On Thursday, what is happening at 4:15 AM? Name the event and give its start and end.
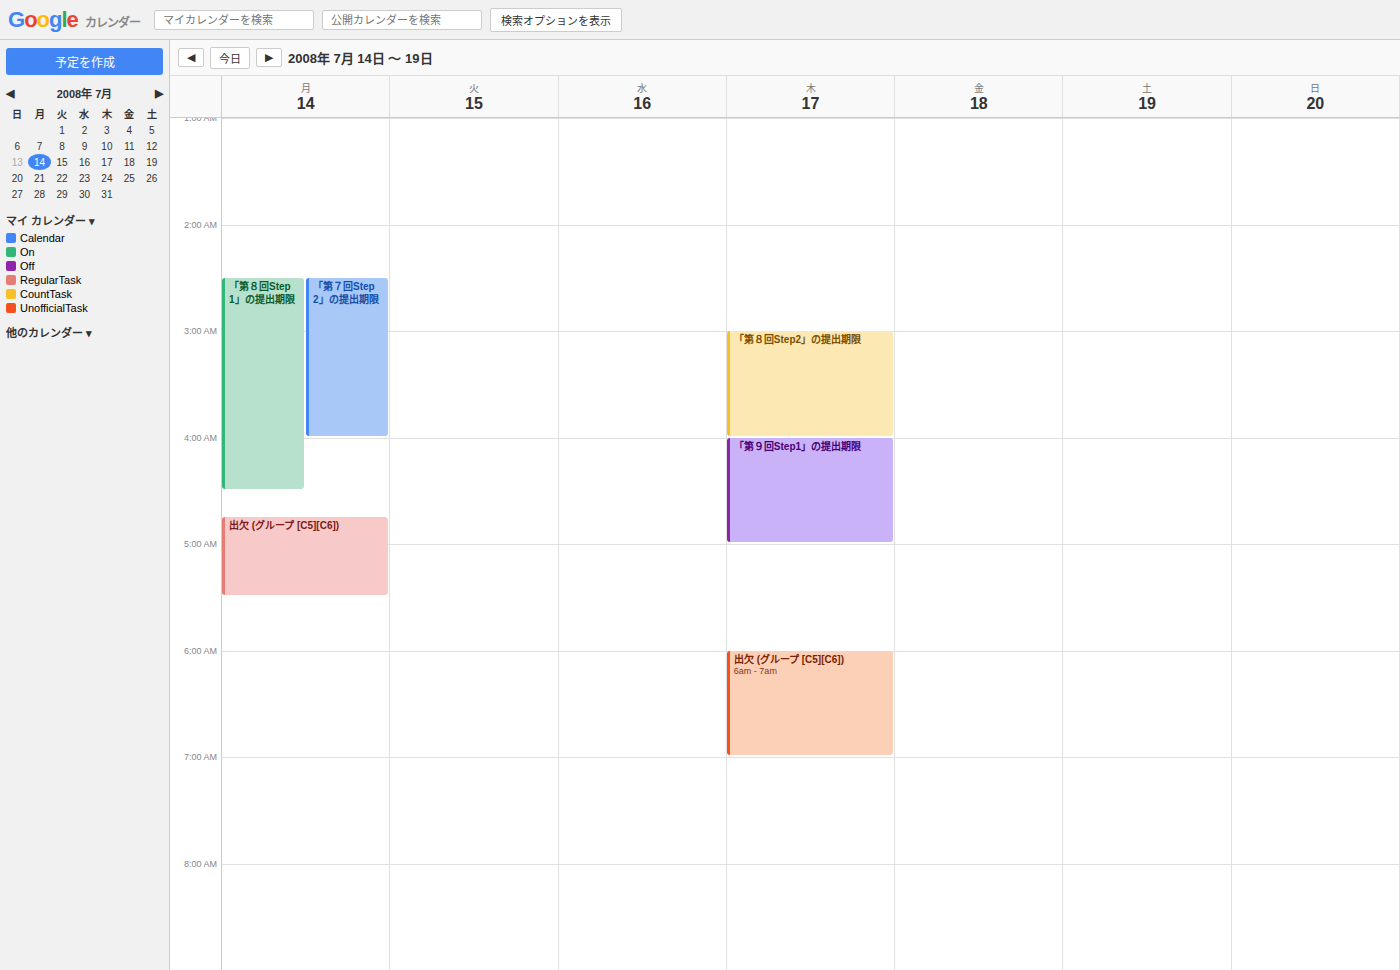
"「第９回Step1」の提出期限", 4:00 AM to 5:00 AM